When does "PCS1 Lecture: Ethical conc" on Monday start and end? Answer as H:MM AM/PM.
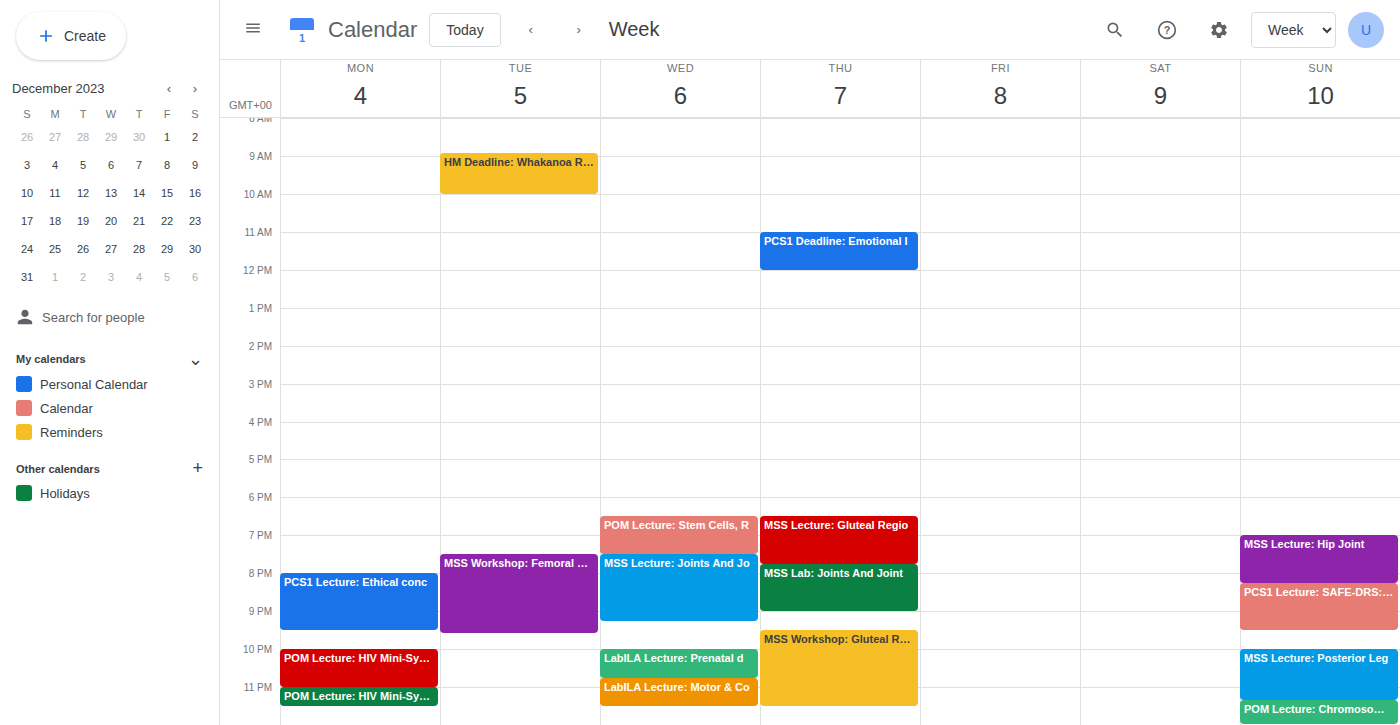
8:00 PM to 9:30 PM